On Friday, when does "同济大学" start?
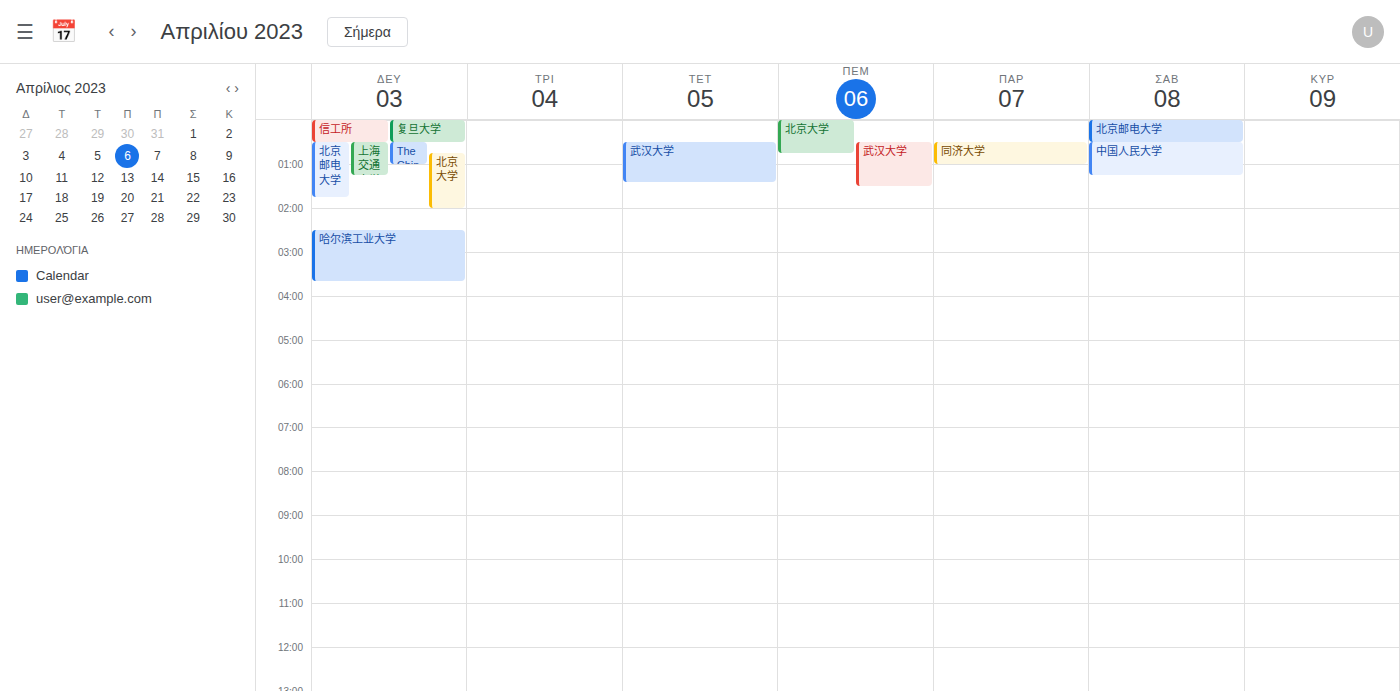
00:30